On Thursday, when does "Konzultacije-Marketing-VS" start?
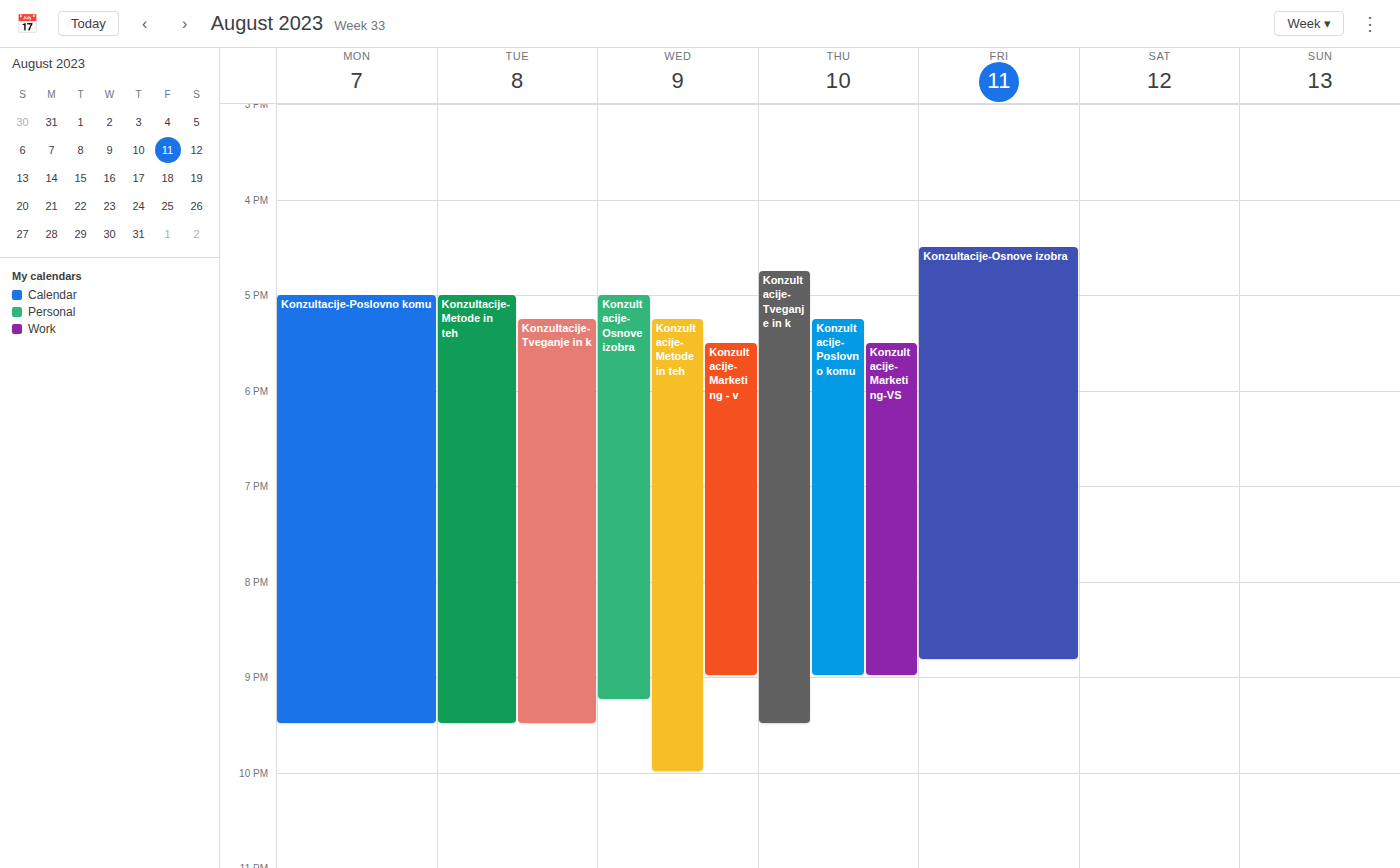
17:30